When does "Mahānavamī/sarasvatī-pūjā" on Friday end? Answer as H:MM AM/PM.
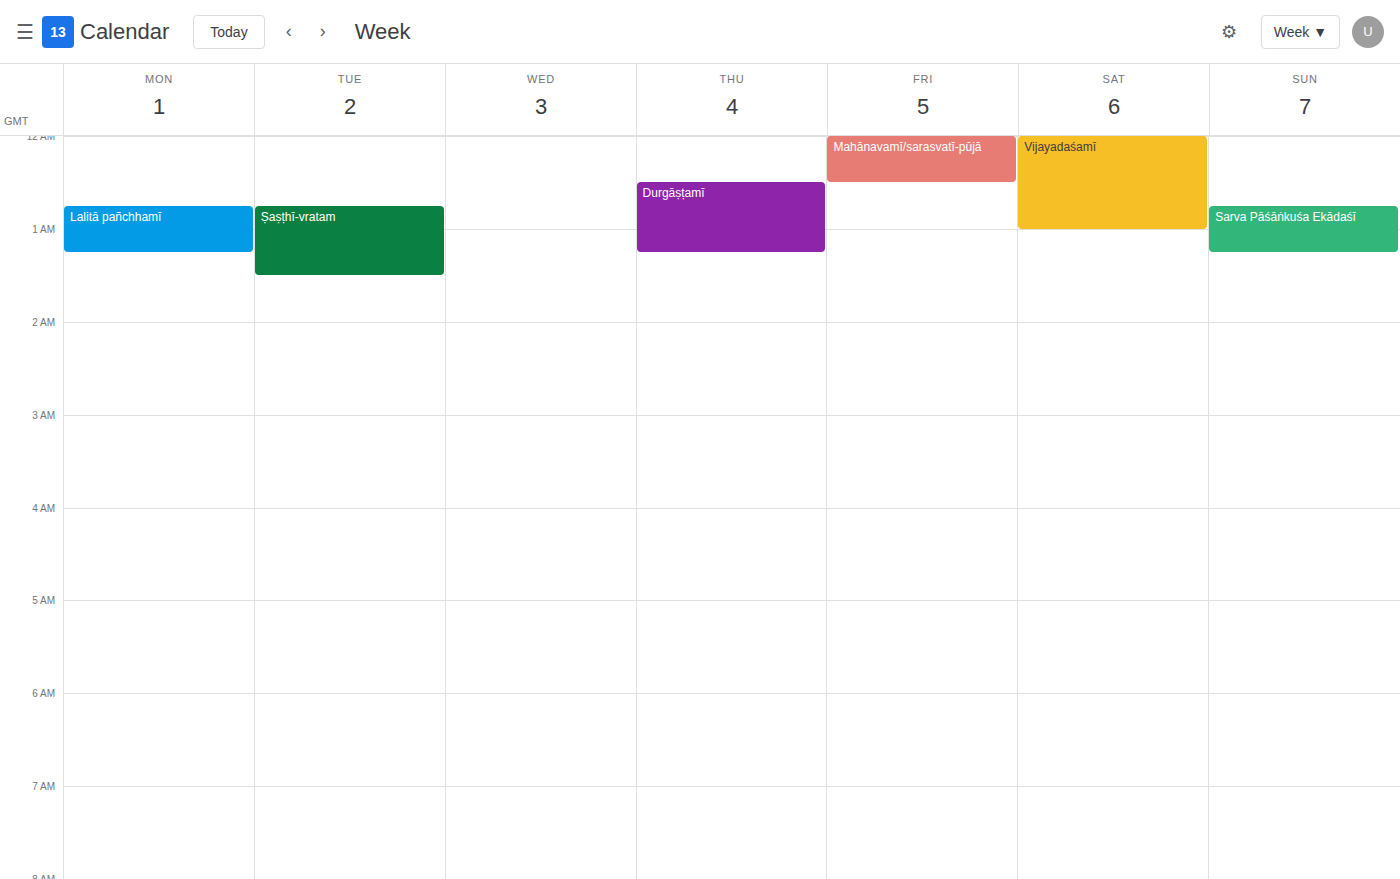
12:30 AM